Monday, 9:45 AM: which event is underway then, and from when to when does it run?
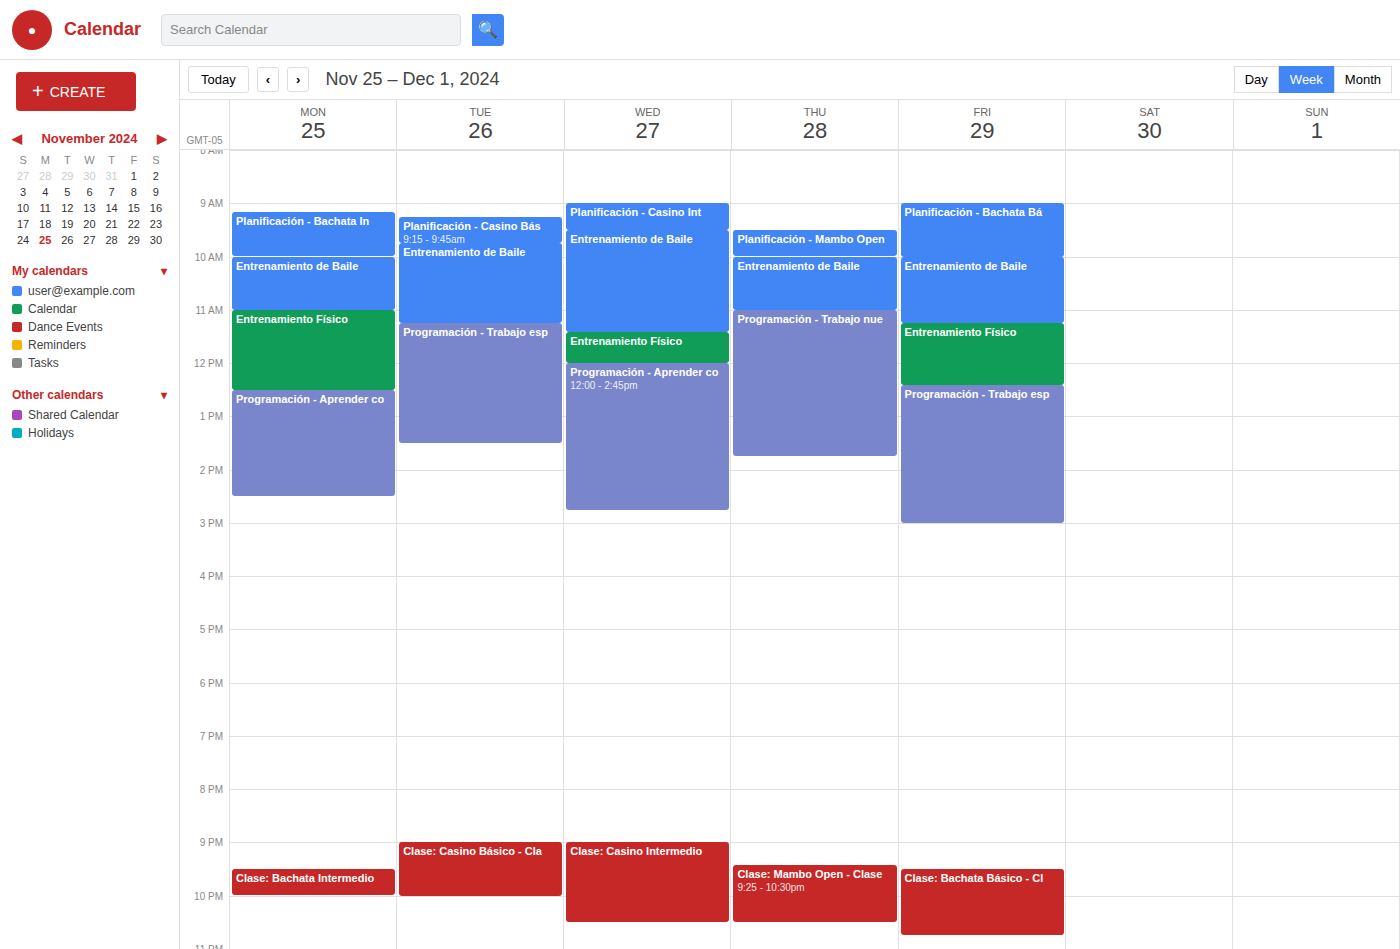
"Planificación - Bachata In", 9:10 AM to 10:00 AM